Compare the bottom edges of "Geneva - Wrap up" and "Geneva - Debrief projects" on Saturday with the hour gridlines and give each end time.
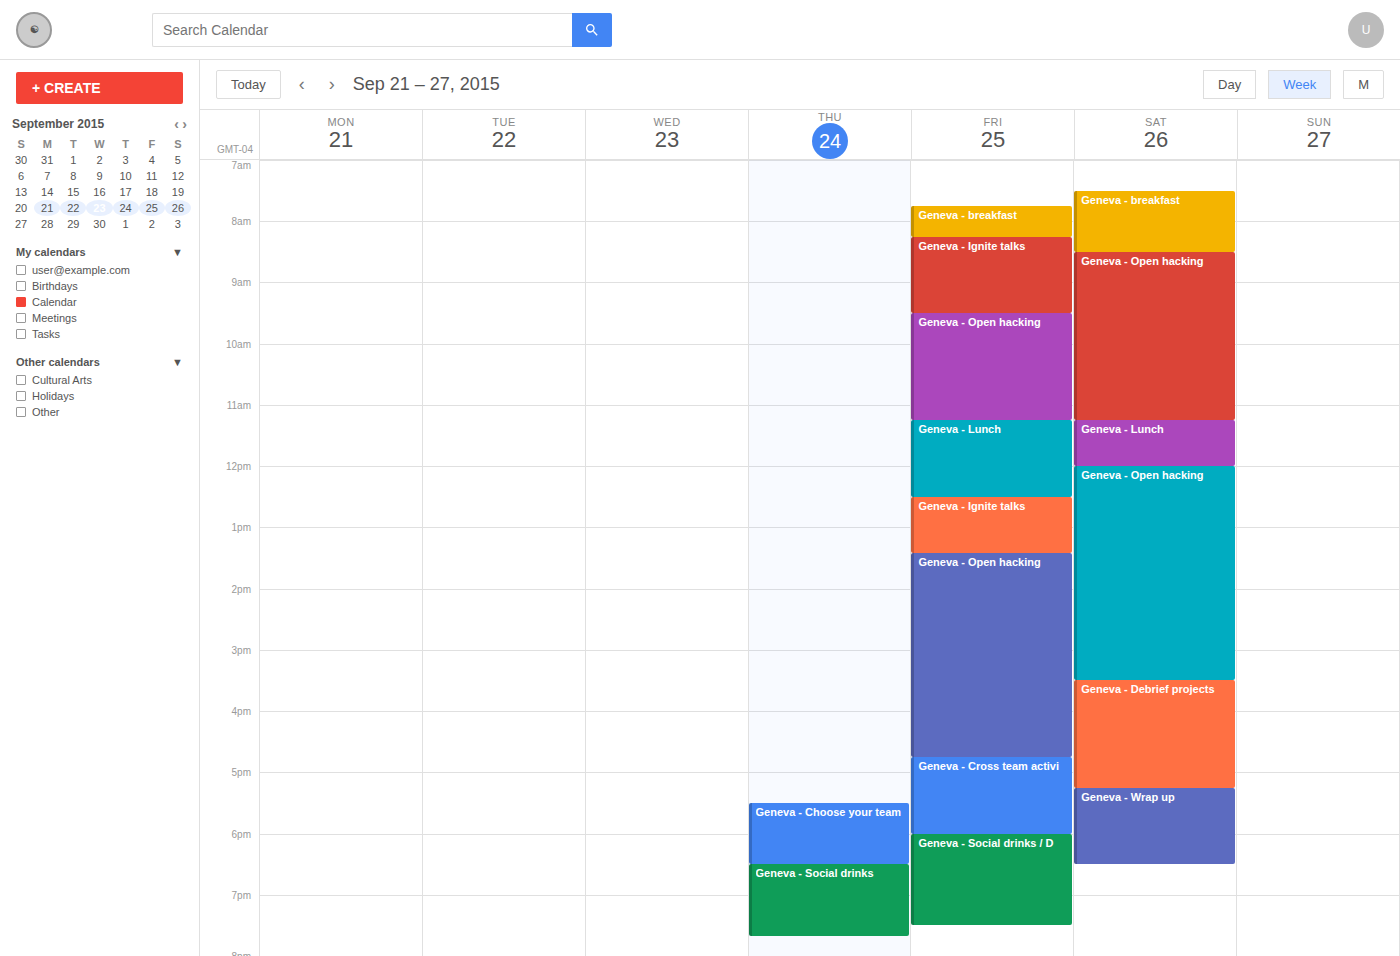
"Geneva - Wrap up": 6:30 PM, halfway between the 6 PM and 7 PM lines. "Geneva - Debrief projects": 5:15 PM, neither: a quarter of the way from the 5 PM line to the 6 PM line.